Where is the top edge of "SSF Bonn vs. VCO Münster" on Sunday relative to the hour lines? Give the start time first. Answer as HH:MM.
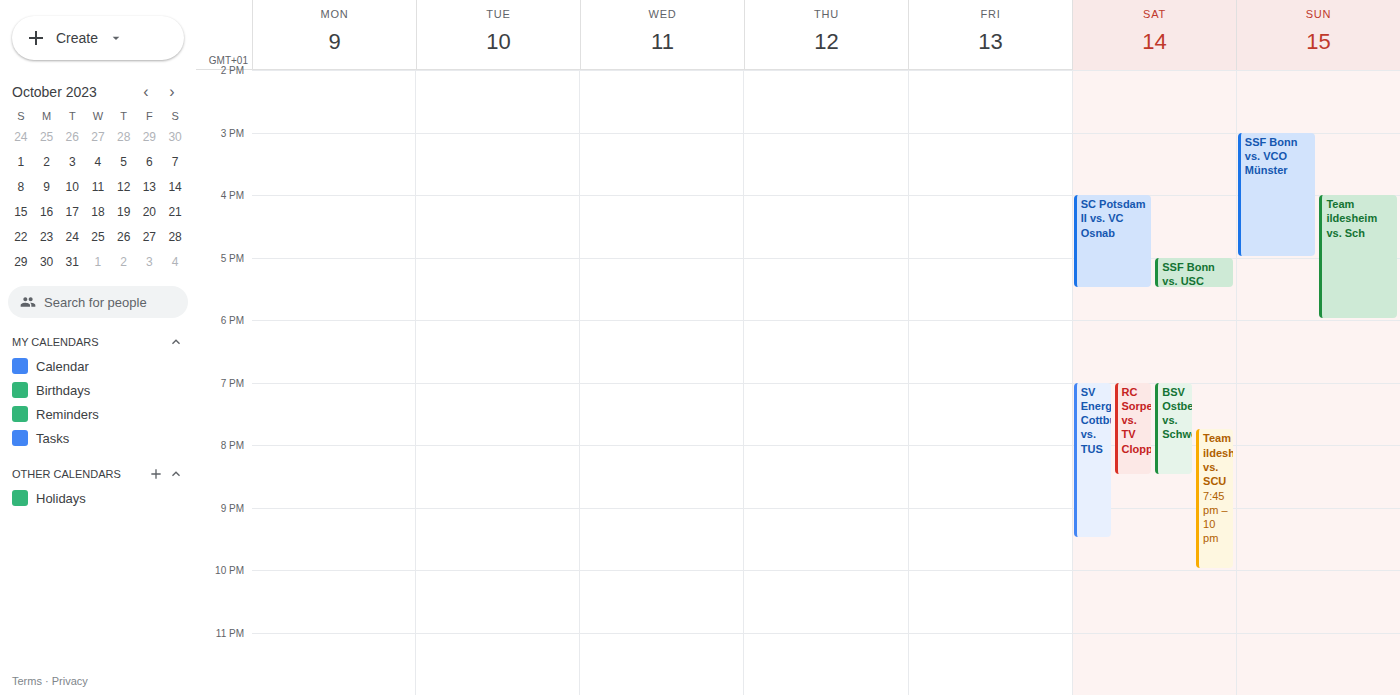
15:00 -- exactly on the 15:00 line.